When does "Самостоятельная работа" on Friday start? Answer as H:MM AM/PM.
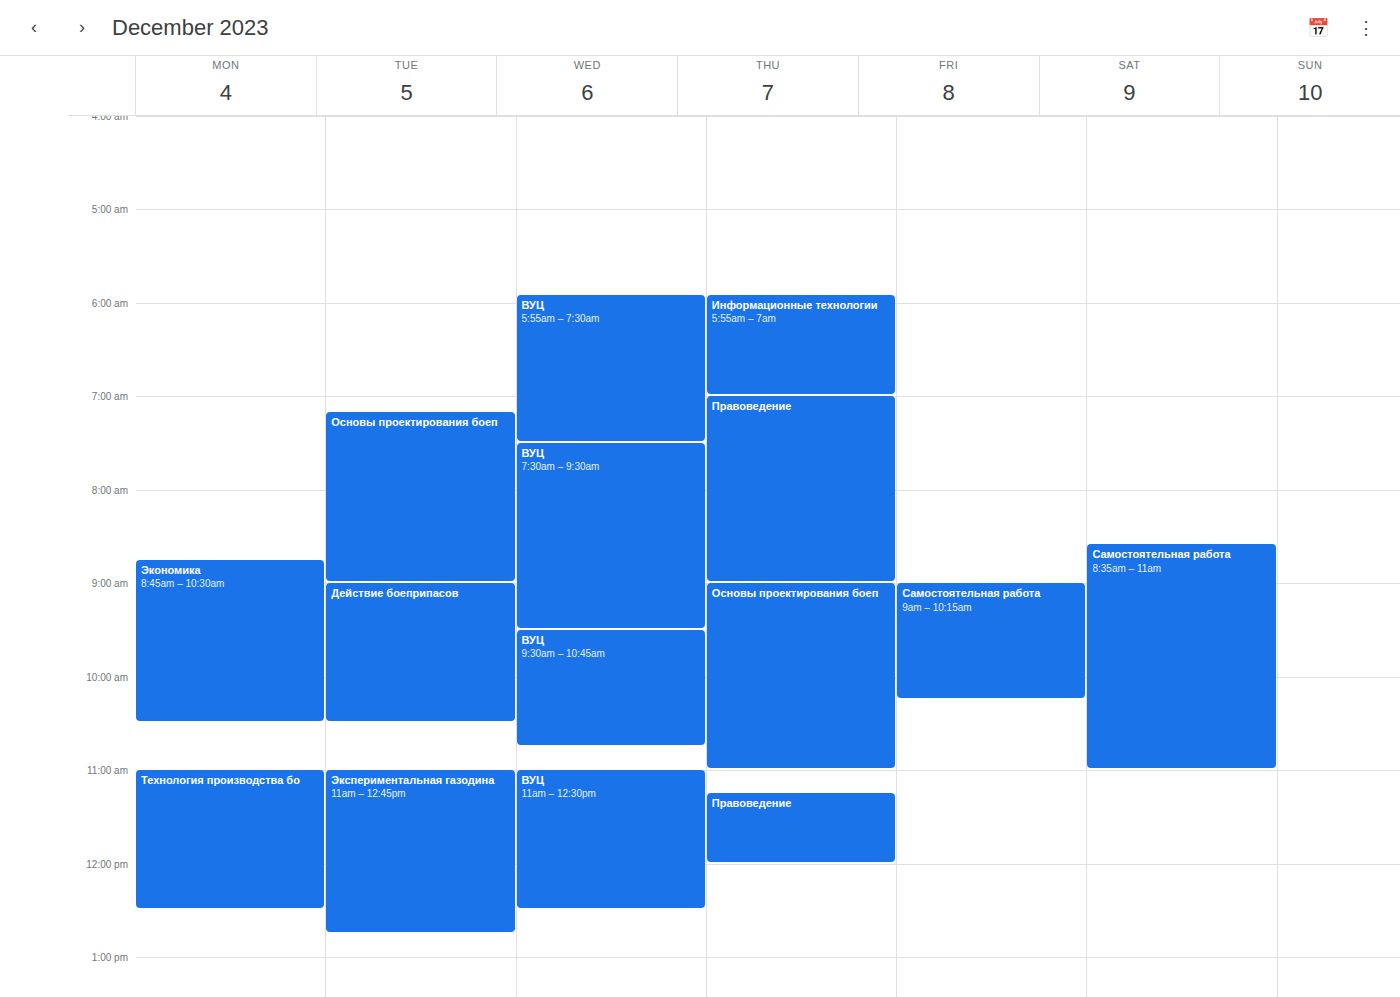
9:00 AM